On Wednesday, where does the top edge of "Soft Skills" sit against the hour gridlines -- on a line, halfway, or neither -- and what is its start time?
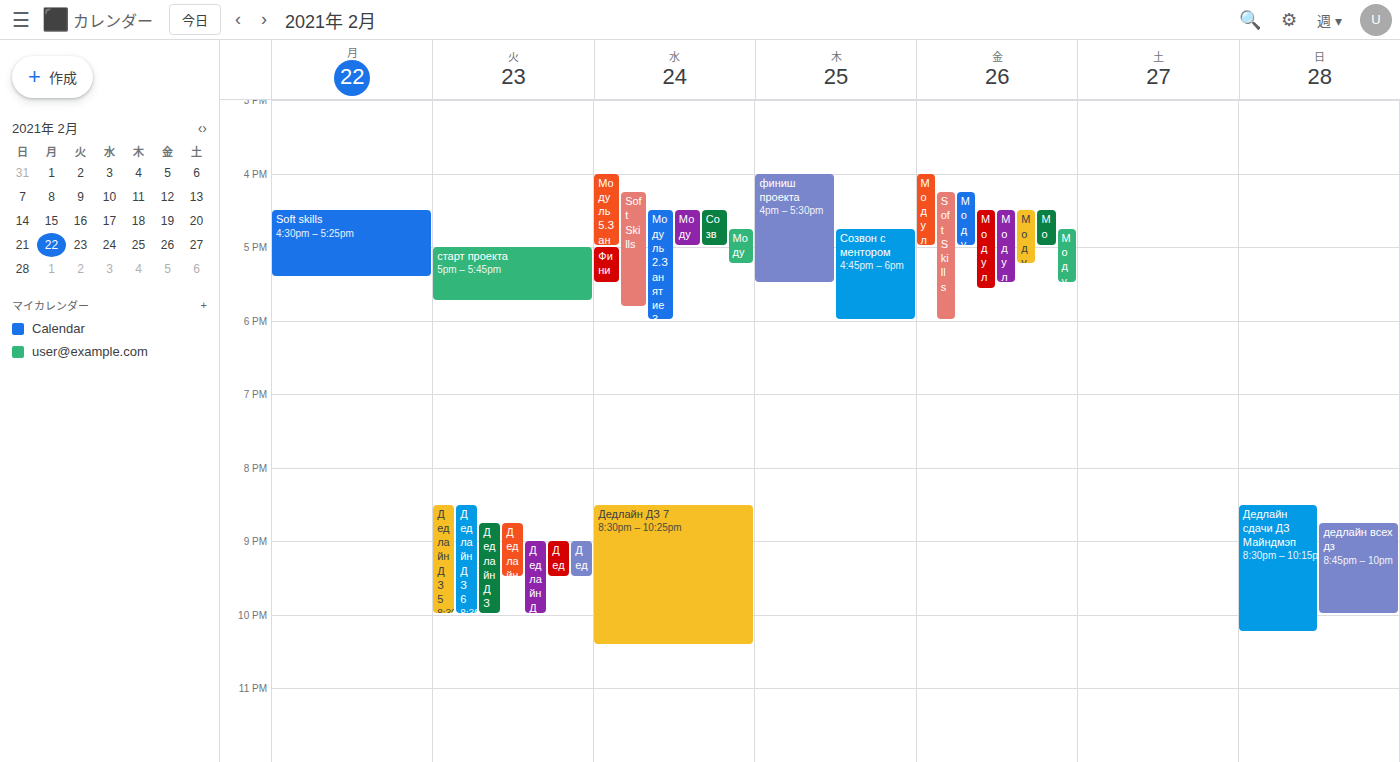
4:15 PM -- neither: a quarter of the way from the 4 PM line to the 5 PM line.